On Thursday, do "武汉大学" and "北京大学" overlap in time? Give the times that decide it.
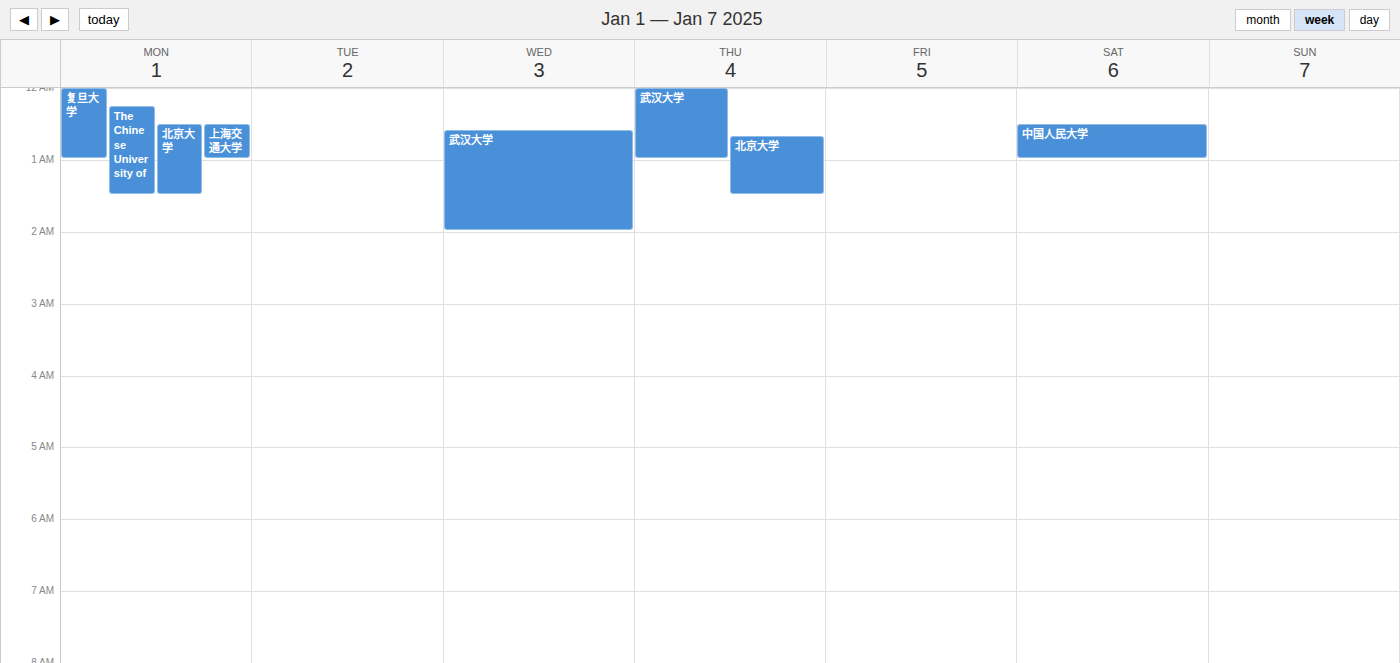
"北京大学" starts at 00:40, before "武汉大学" ends at 01:00 -- they overlap.